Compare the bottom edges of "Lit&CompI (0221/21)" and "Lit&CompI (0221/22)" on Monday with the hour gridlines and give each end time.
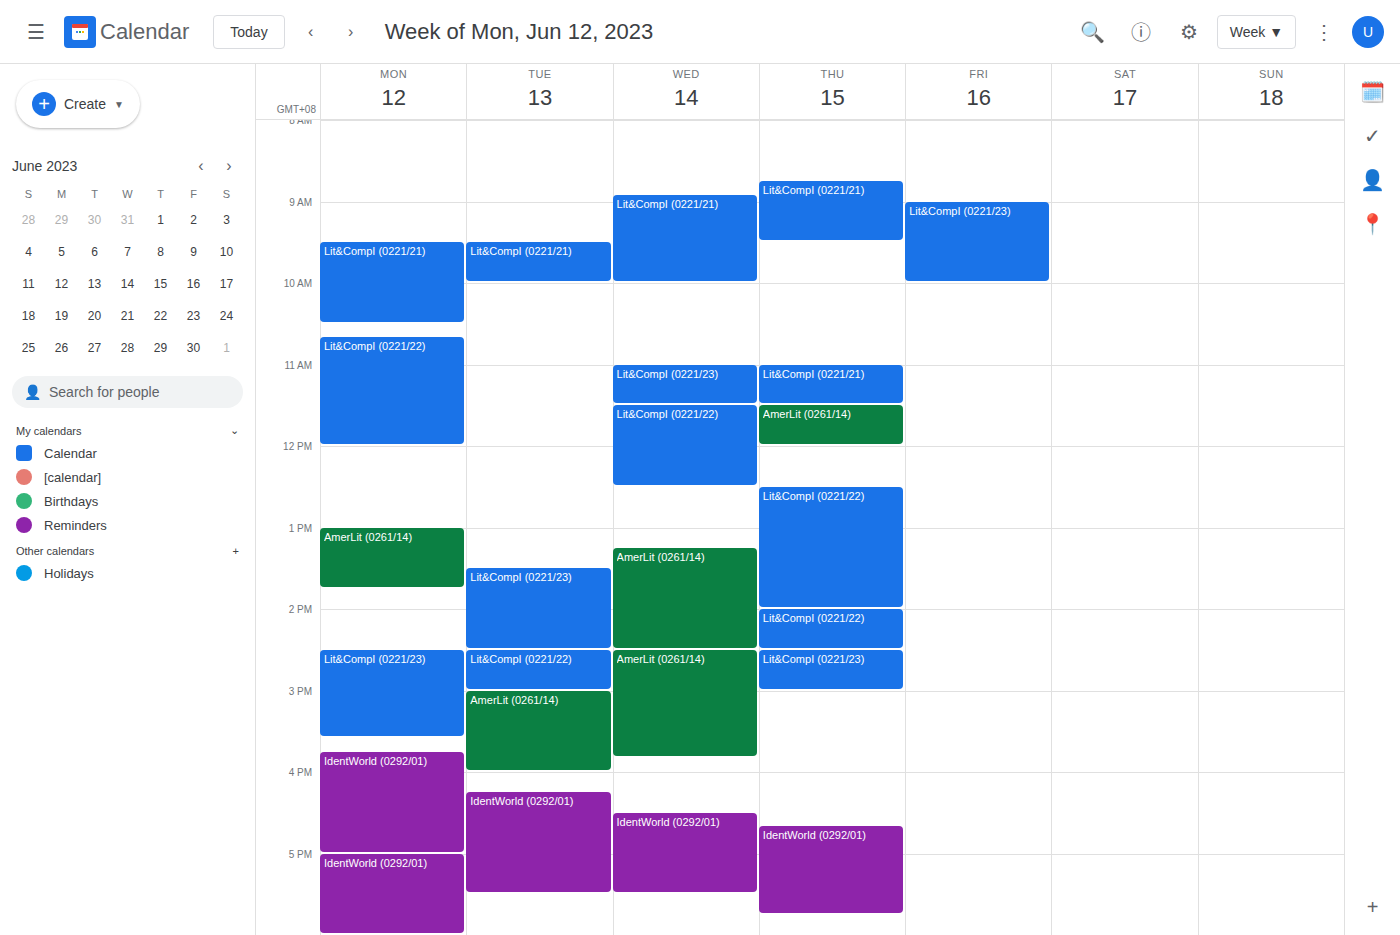
"Lit&CompI (0221/21)": 10:30 AM, halfway between the 10 AM and 11 AM lines. "Lit&CompI (0221/22)": 12:00 PM, exactly on the 12 PM line.